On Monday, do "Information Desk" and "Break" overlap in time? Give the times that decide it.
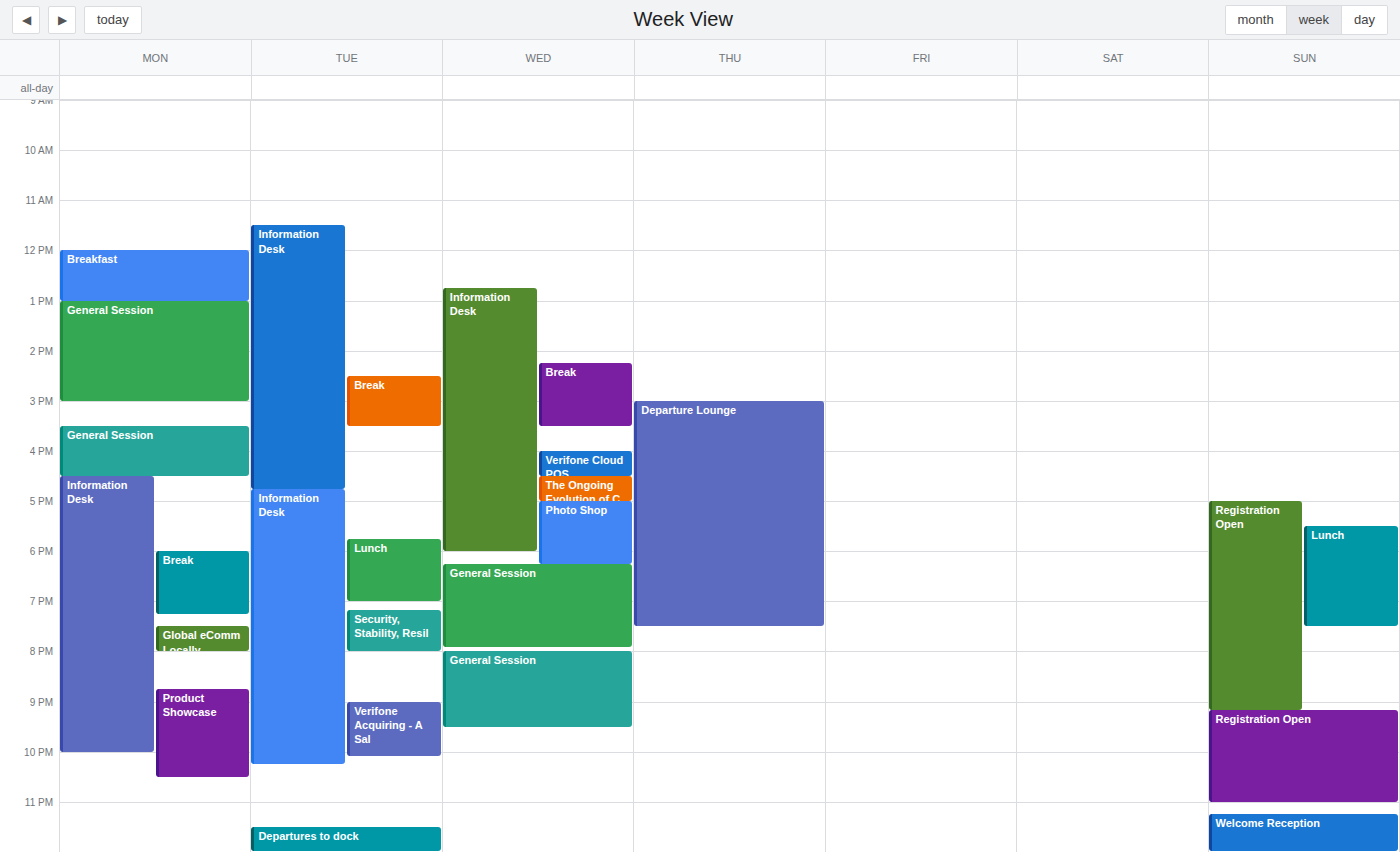
"Break" runs 6:00 PM to 7:15 PM, inside "Information Desk" -- they overlap.